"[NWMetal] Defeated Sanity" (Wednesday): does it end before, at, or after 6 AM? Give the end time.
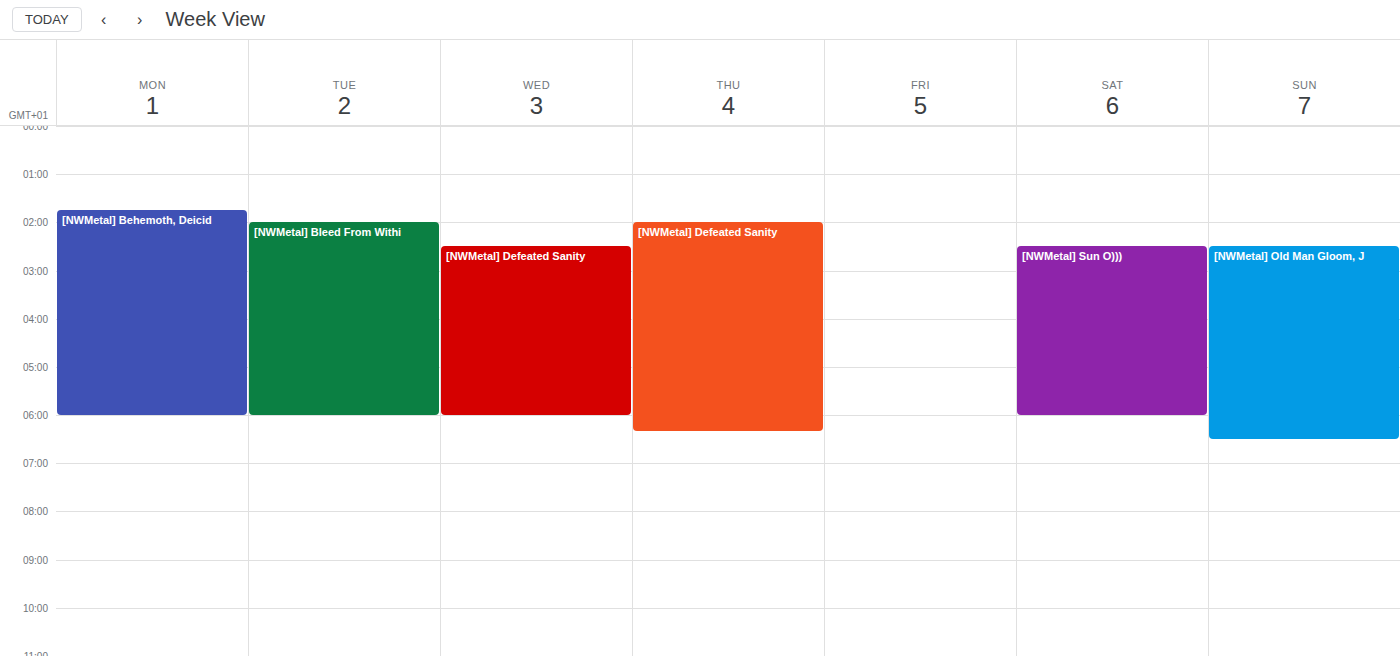
6:00 AM -- exactly at 6 AM, on the 6 AM line.